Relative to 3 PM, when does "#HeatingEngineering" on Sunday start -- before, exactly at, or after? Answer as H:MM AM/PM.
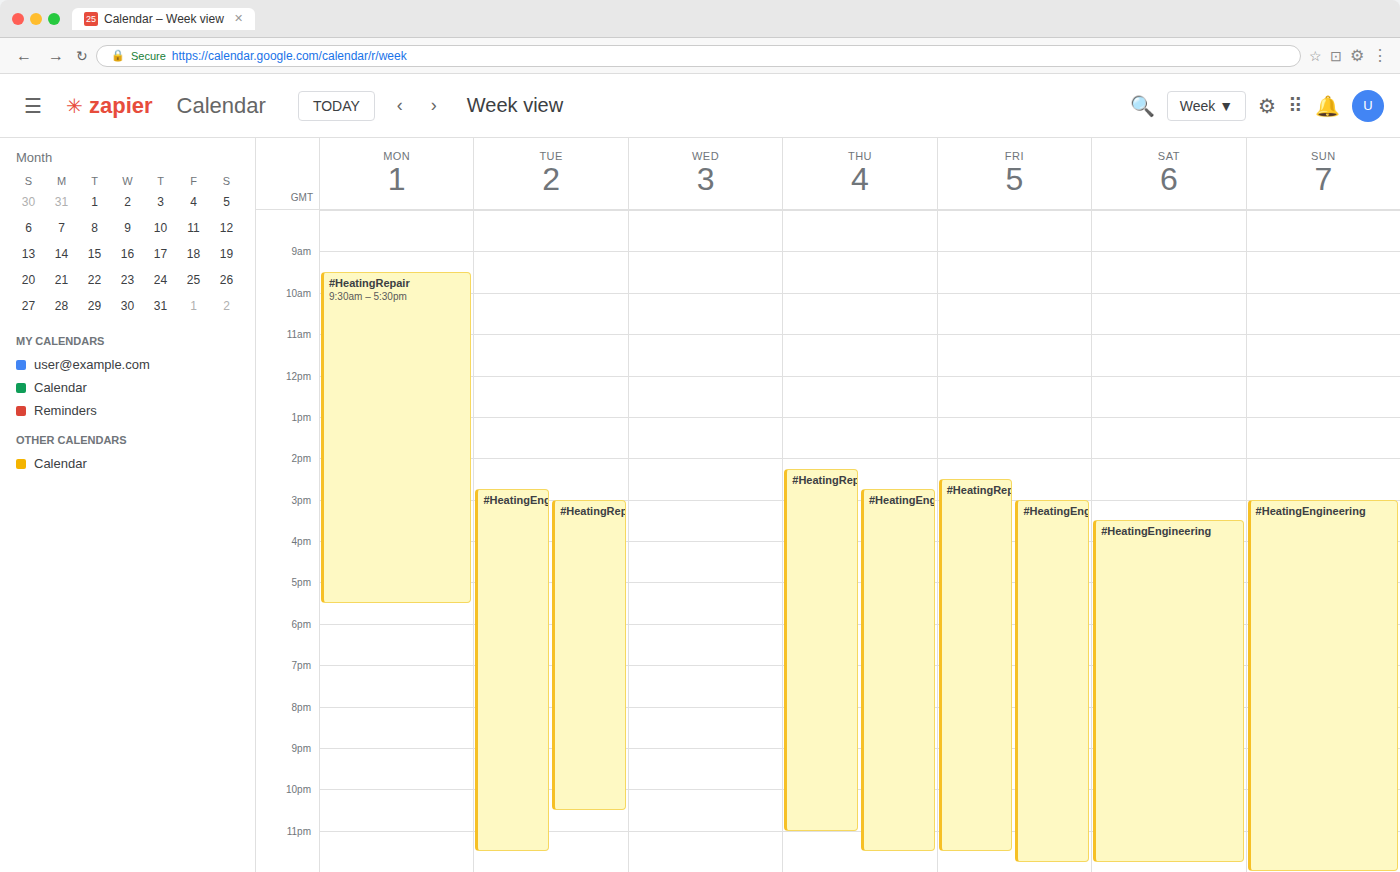
3:00 PM -- exactly at 3 PM, on the 3 PM line.